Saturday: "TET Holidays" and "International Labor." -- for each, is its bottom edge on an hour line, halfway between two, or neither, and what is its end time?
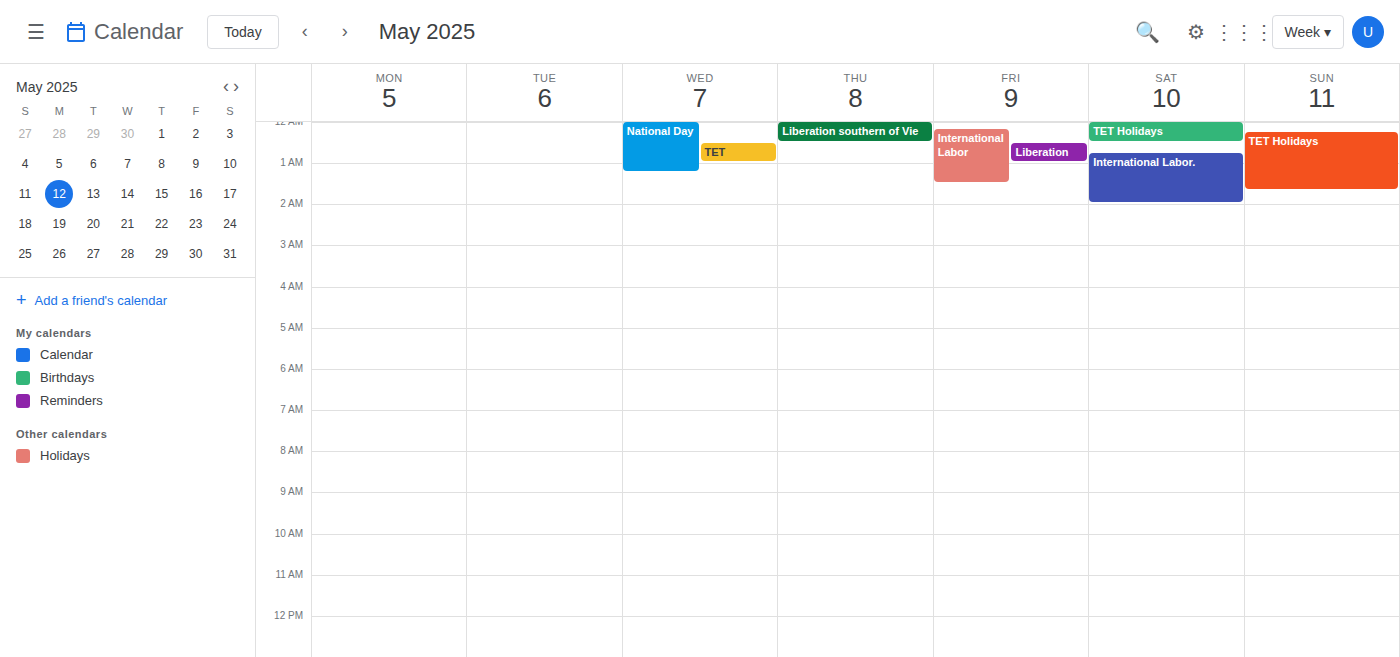
"TET Holidays": 12:30 AM, halfway between the 12 AM and 1 AM lines. "International Labor.": 2:00 AM, exactly on the 2 AM line.